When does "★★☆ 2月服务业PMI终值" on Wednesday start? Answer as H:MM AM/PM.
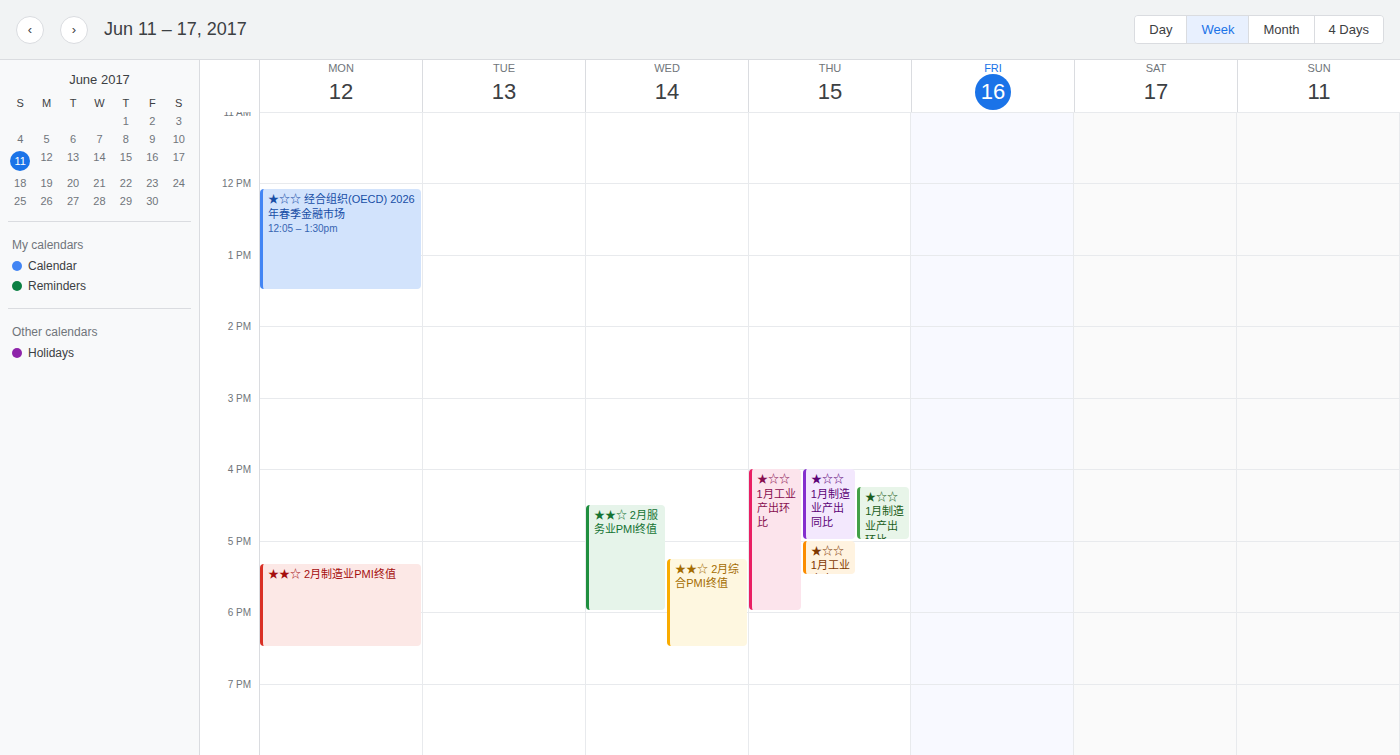
4:30 PM